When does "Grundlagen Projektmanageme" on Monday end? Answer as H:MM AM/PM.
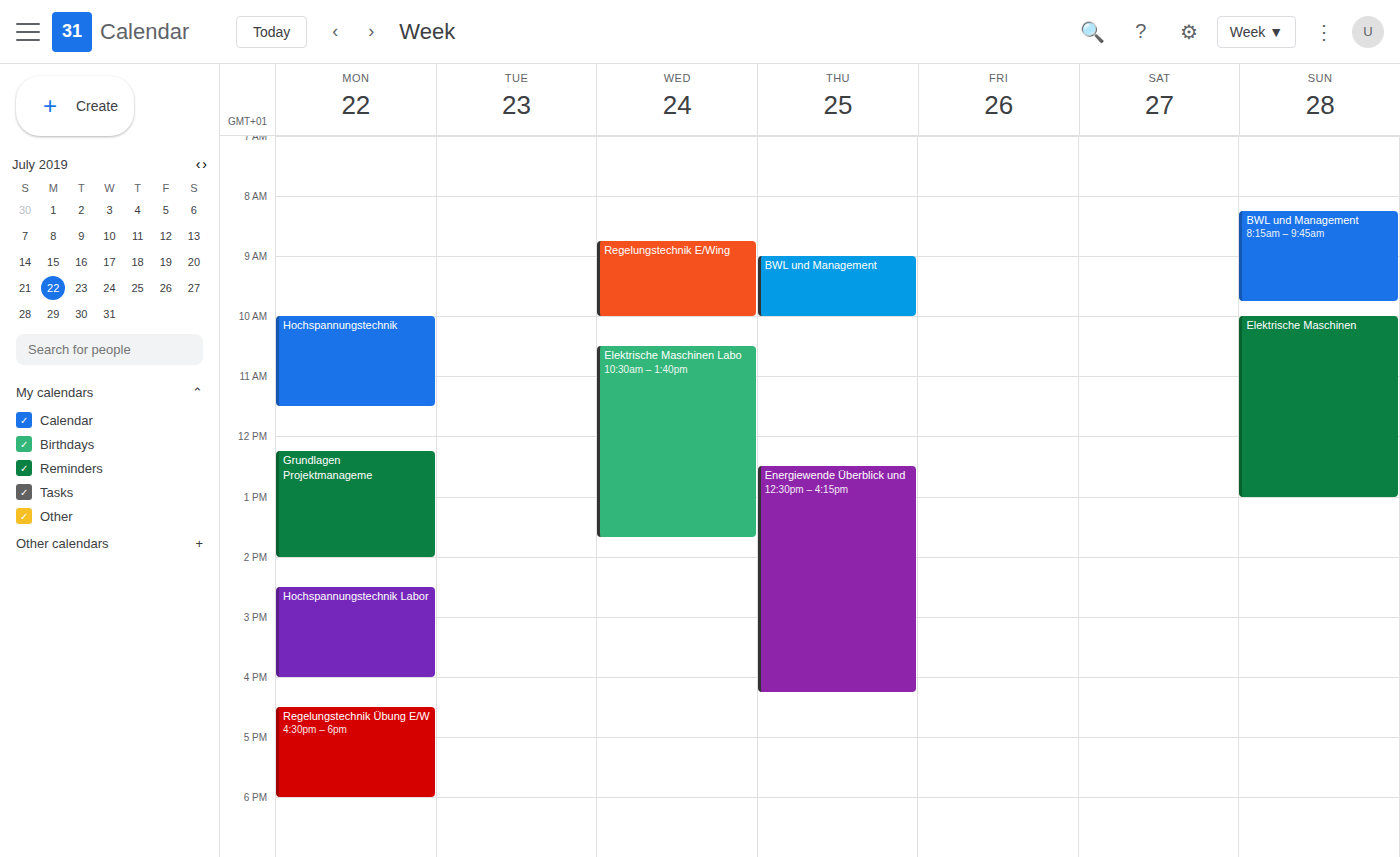
2:00 PM